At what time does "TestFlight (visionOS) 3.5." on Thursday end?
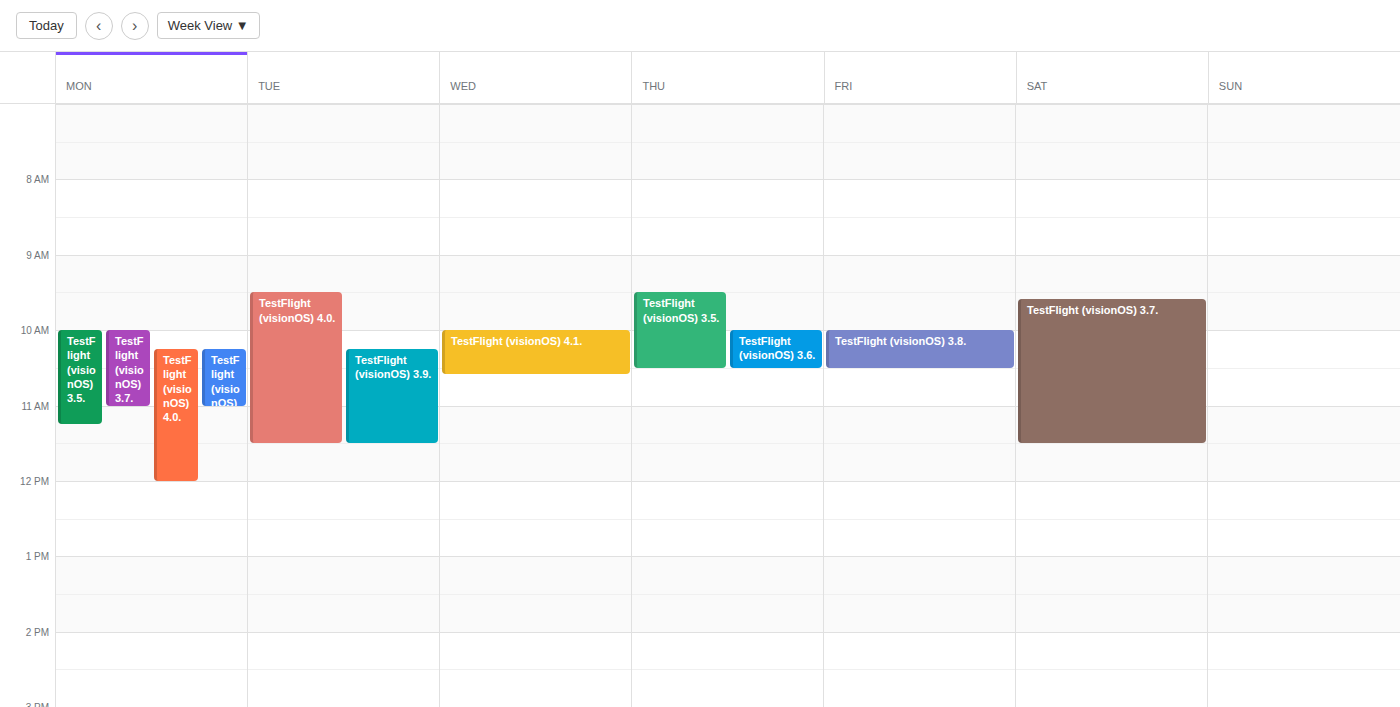
10:30 AM